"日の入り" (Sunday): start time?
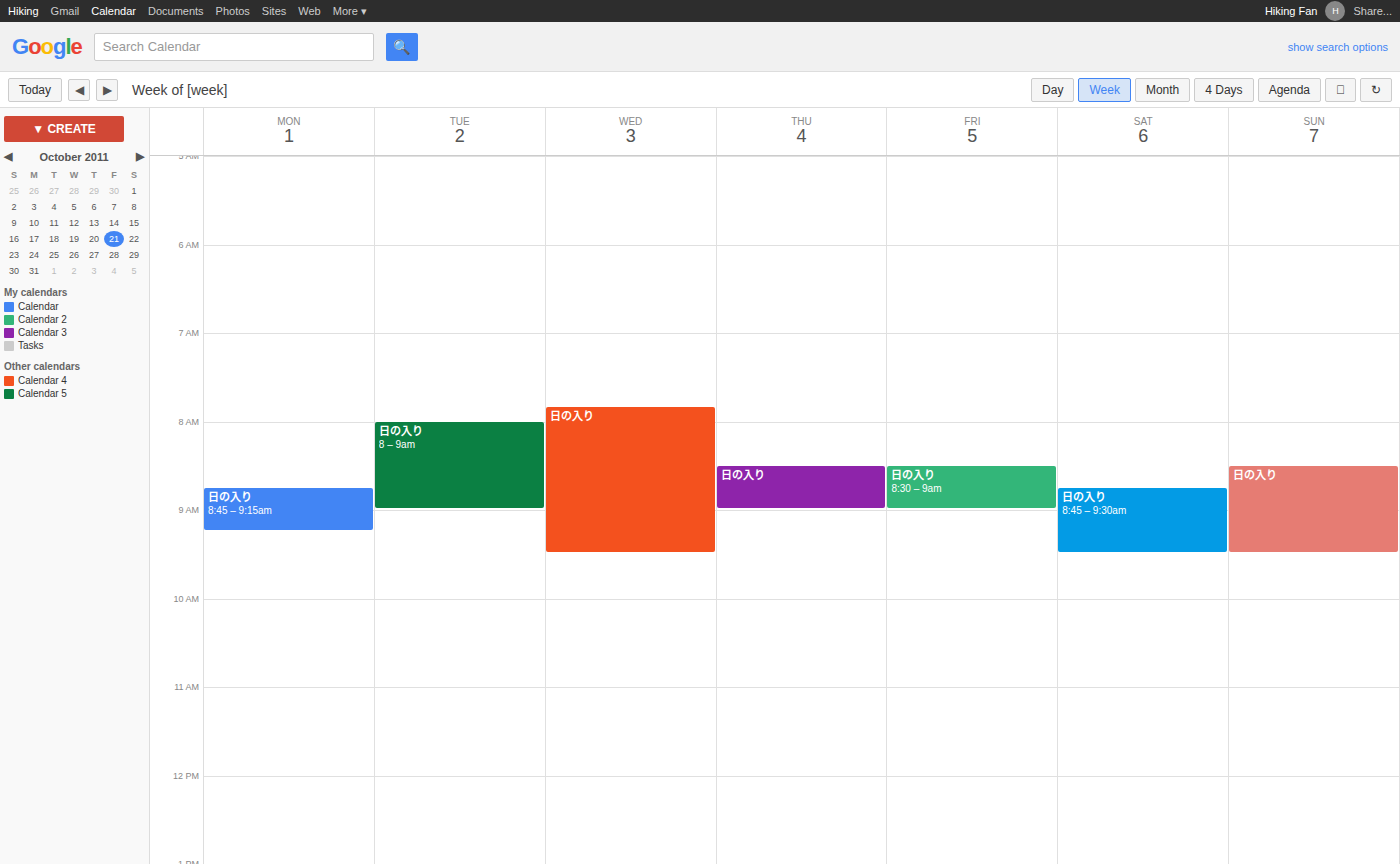
8:30 AM